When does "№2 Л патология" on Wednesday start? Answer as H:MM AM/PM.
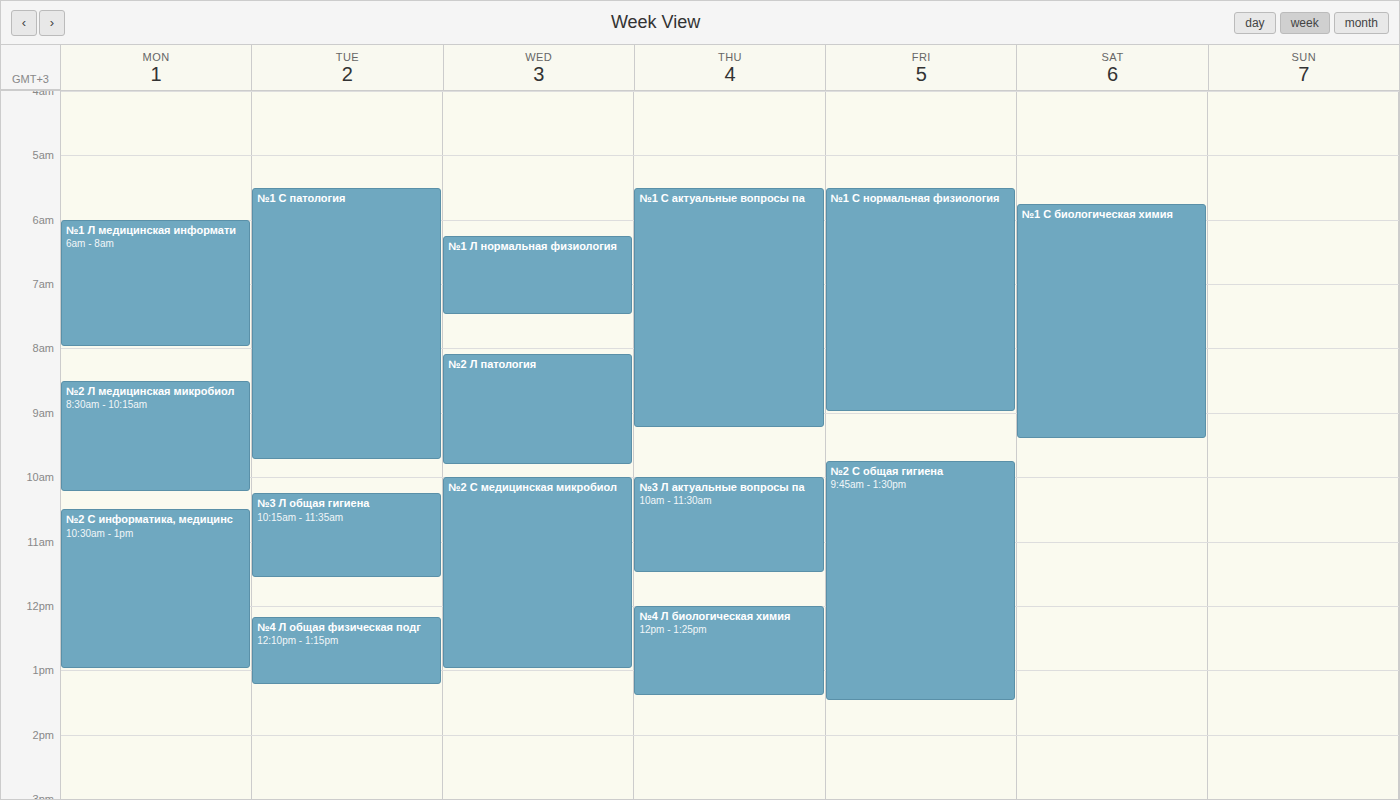
8:05 AM